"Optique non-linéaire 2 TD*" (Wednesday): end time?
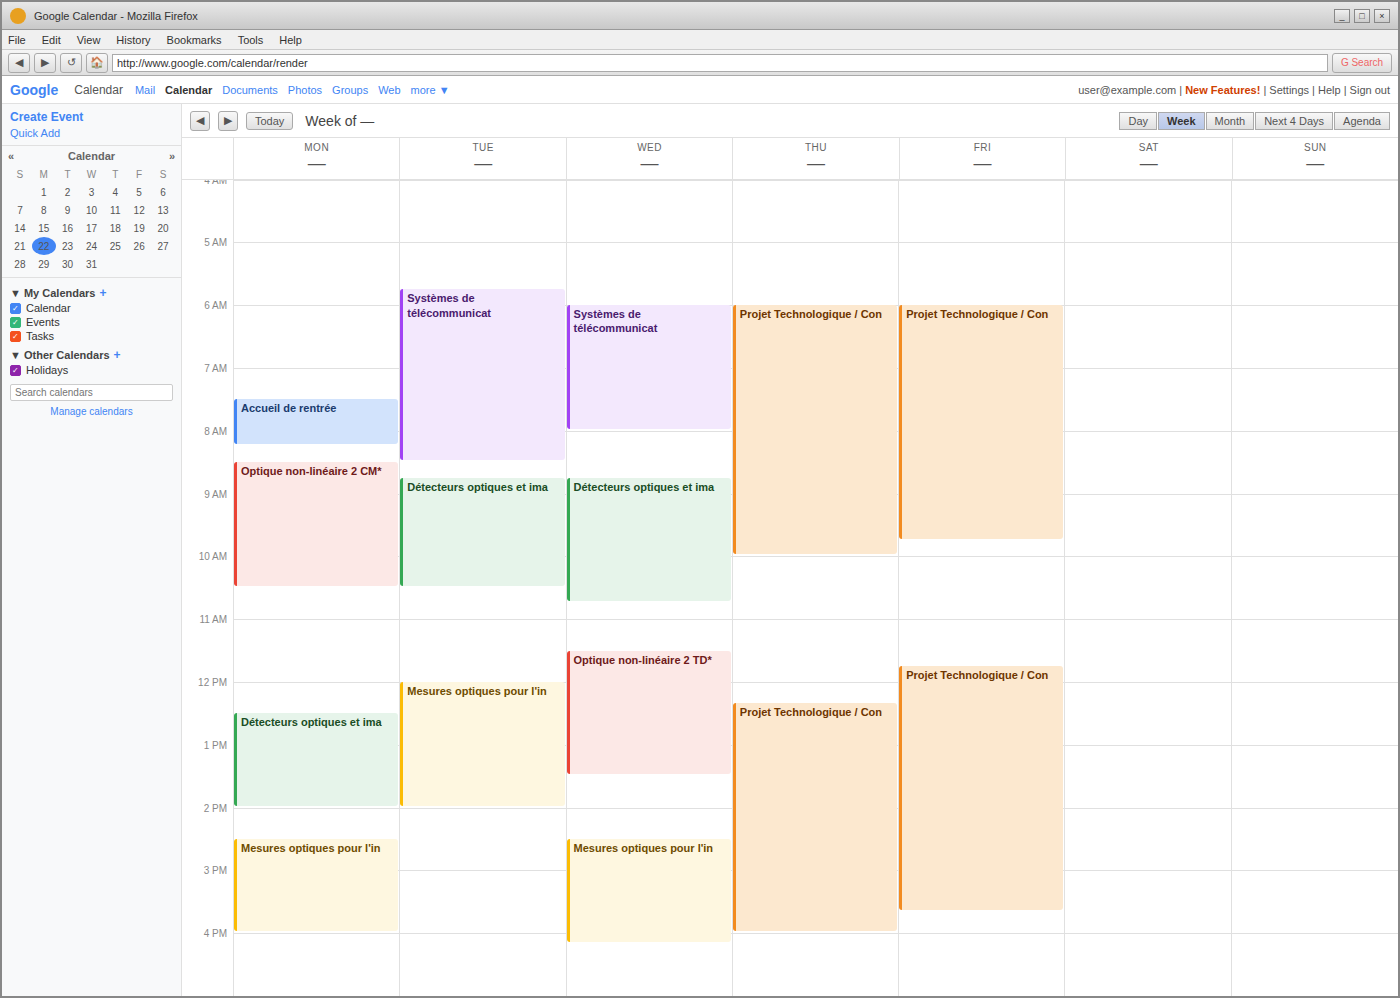
13:30